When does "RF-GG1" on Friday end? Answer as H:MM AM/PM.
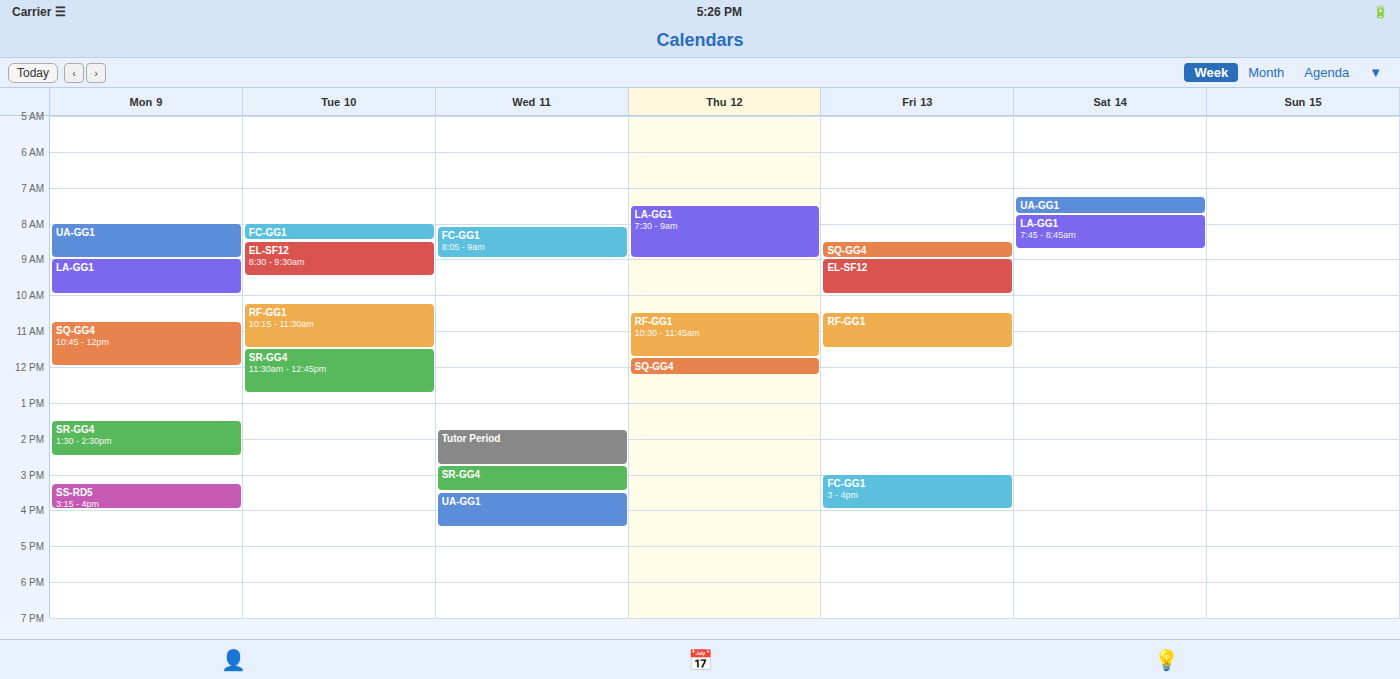
11:30 AM